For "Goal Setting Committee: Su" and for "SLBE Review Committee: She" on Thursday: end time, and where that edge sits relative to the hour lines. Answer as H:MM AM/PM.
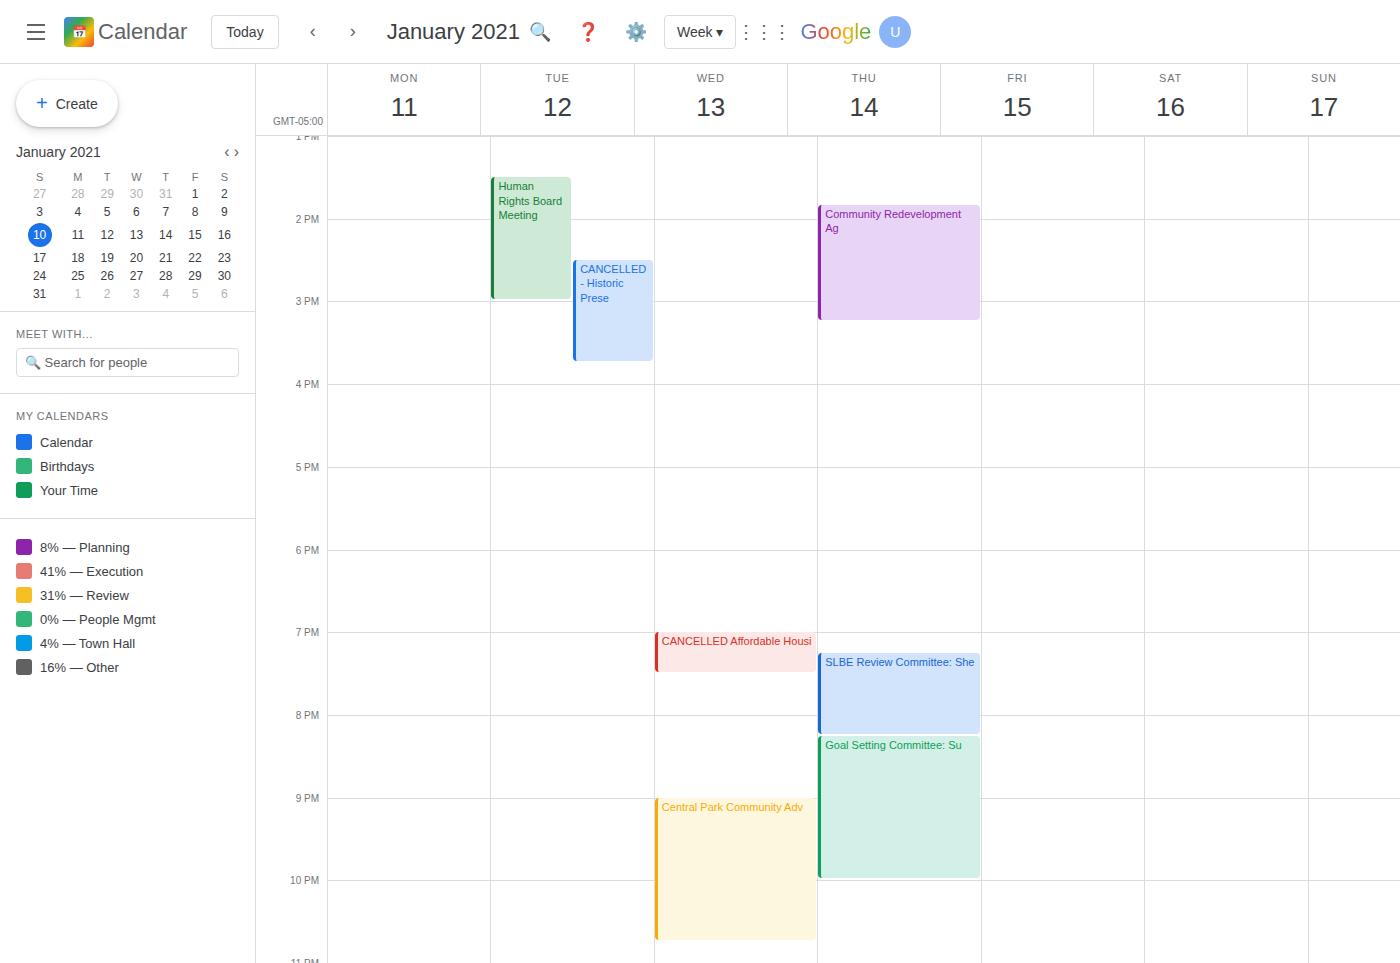
"Goal Setting Committee: Su": 10:00 PM, exactly on the 10 PM line. "SLBE Review Committee: She": 8:15 PM, neither: a quarter of the way from the 8 PM line to the 9 PM line.